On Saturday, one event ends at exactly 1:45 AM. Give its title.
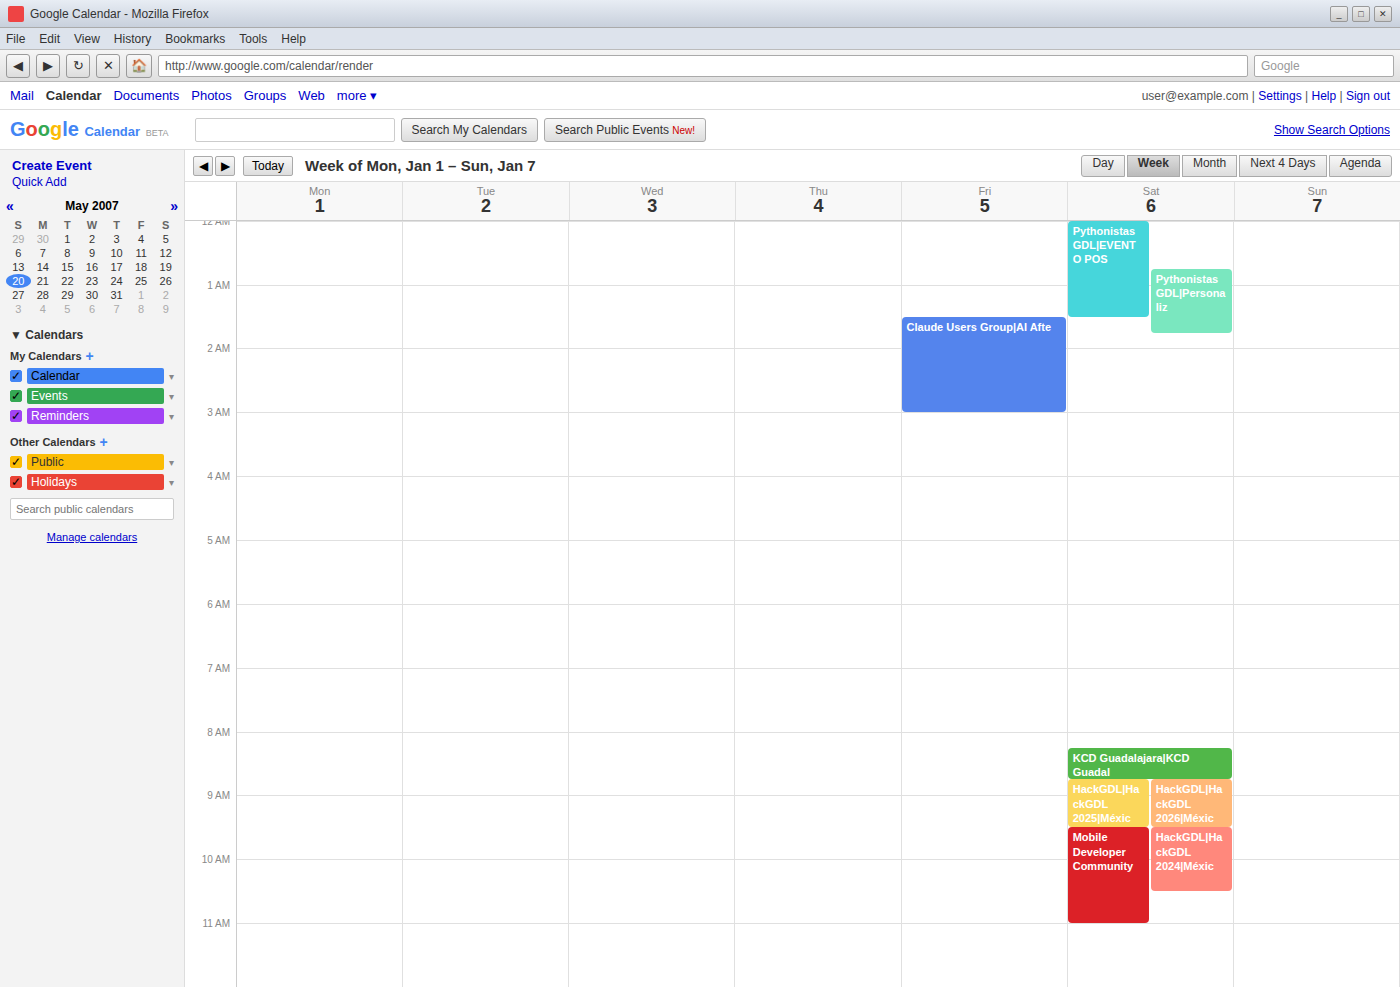
"Pythonistas GDL|Personaliz"